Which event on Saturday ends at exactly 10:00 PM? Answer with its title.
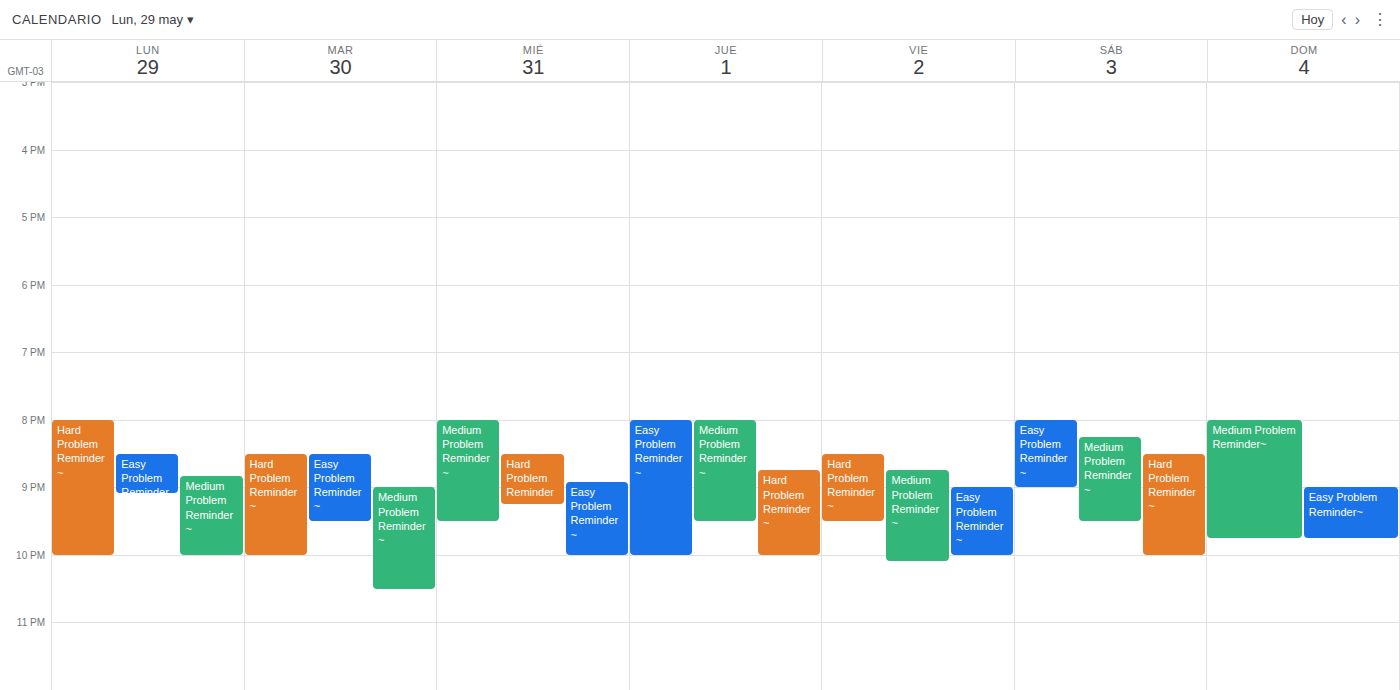
"Hard Problem Reminder~"